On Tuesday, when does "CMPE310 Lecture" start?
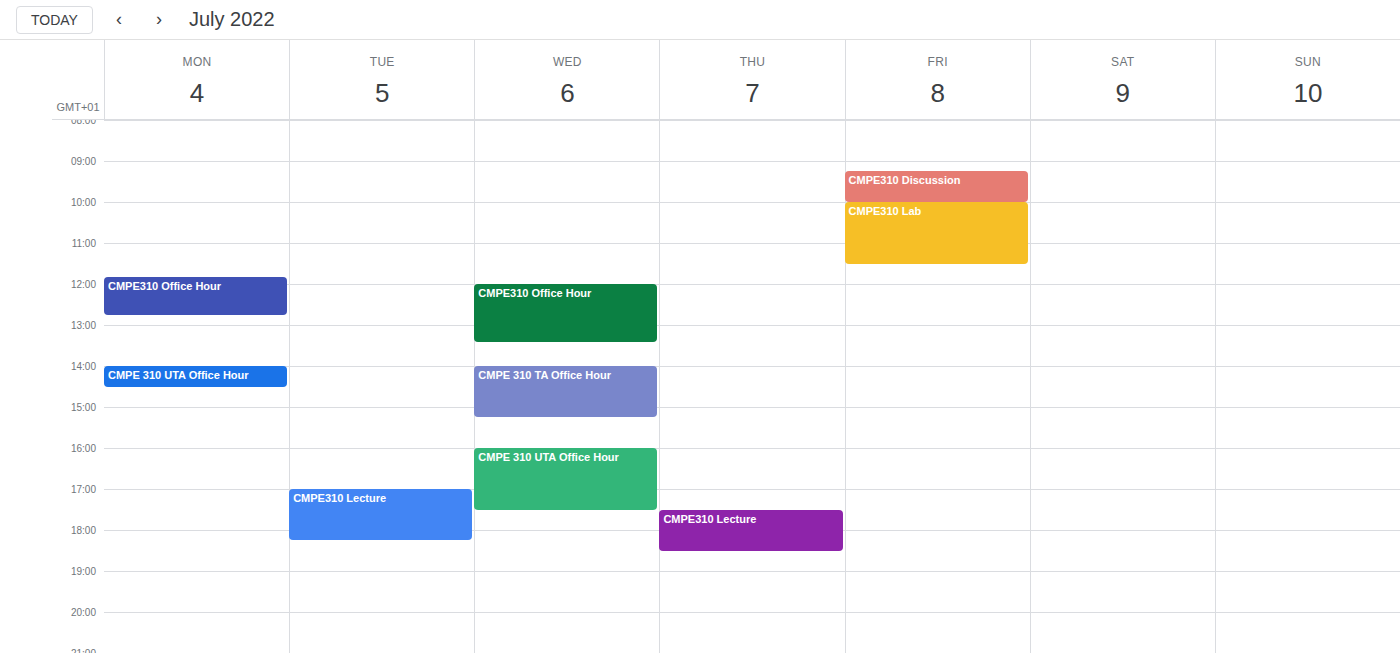
5:00 PM